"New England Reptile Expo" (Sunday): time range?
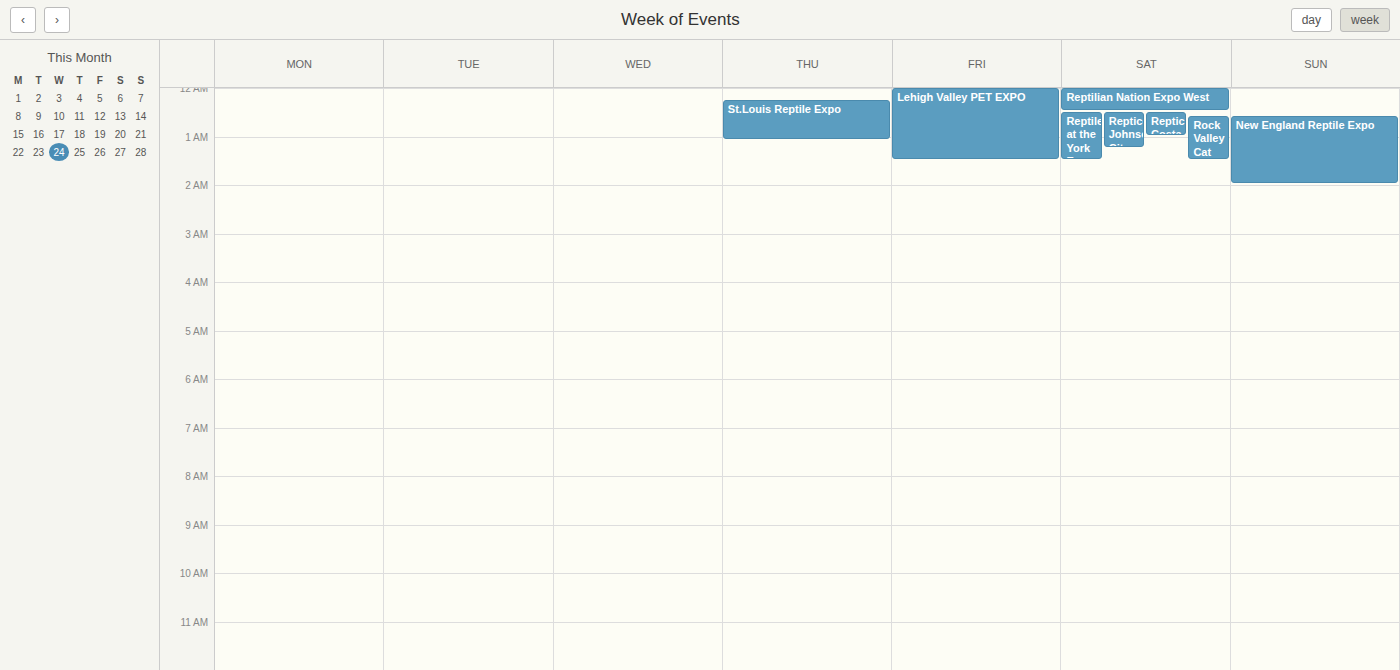
12:35 AM to 2:00 AM